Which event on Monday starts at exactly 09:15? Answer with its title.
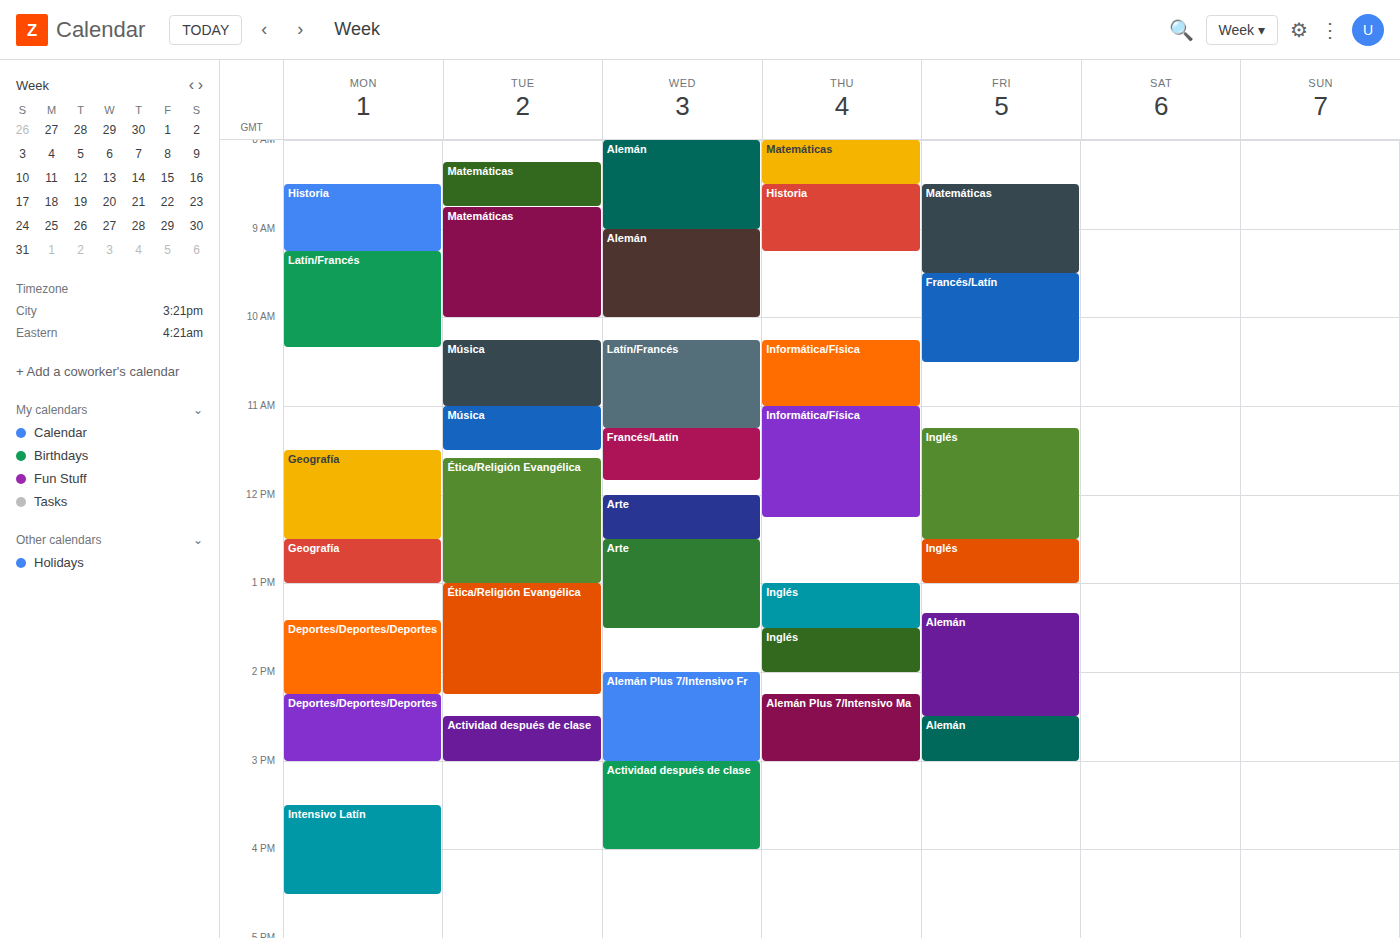
"Latín/Francés"